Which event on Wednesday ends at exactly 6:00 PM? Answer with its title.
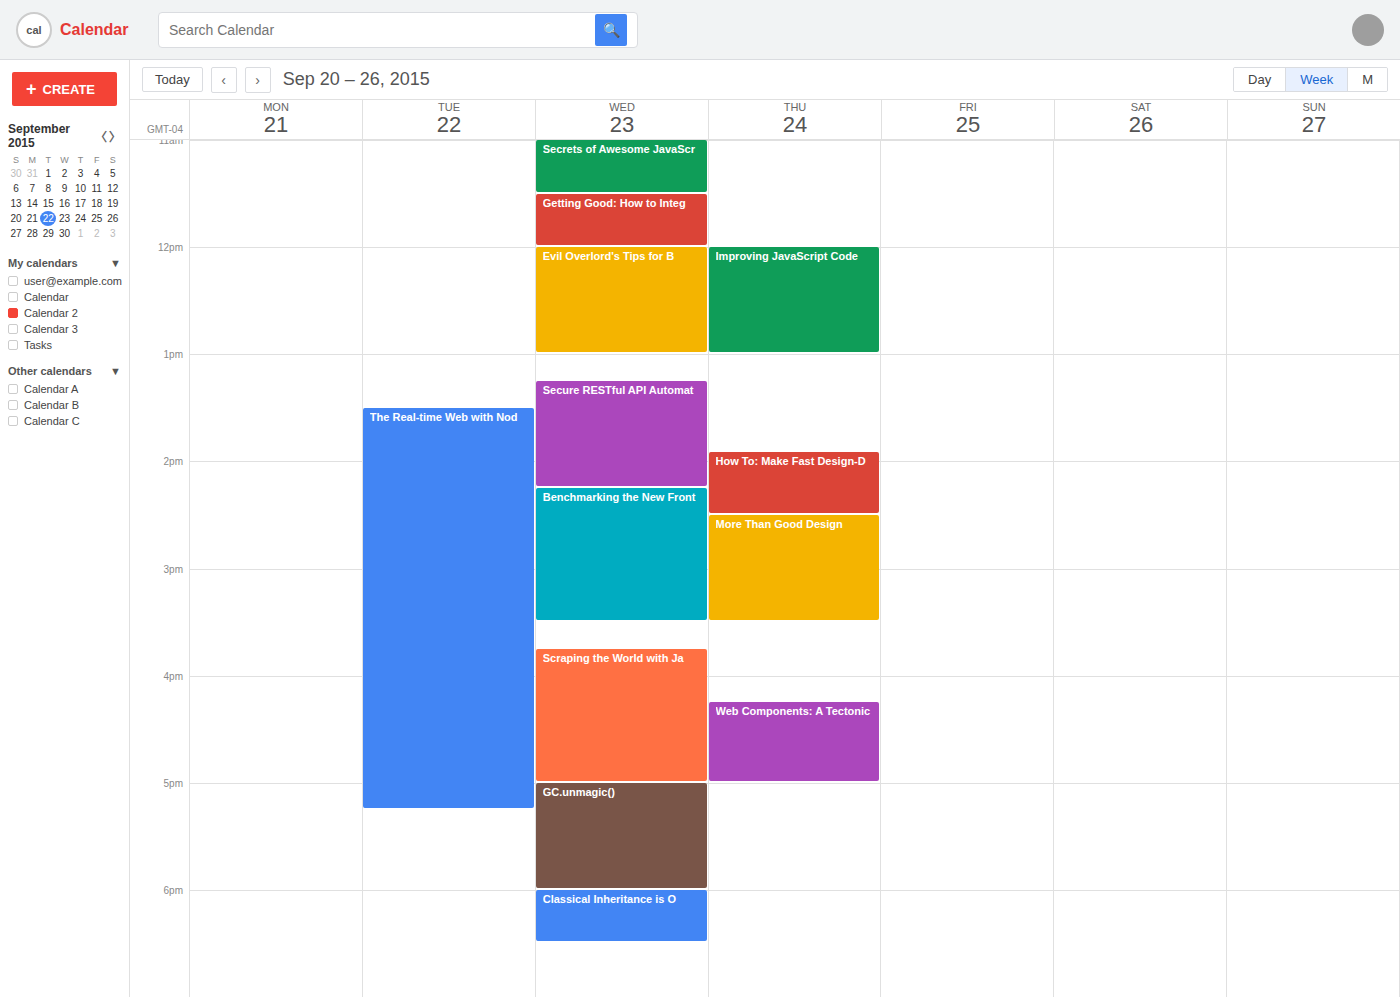
"GC.unmagic()"